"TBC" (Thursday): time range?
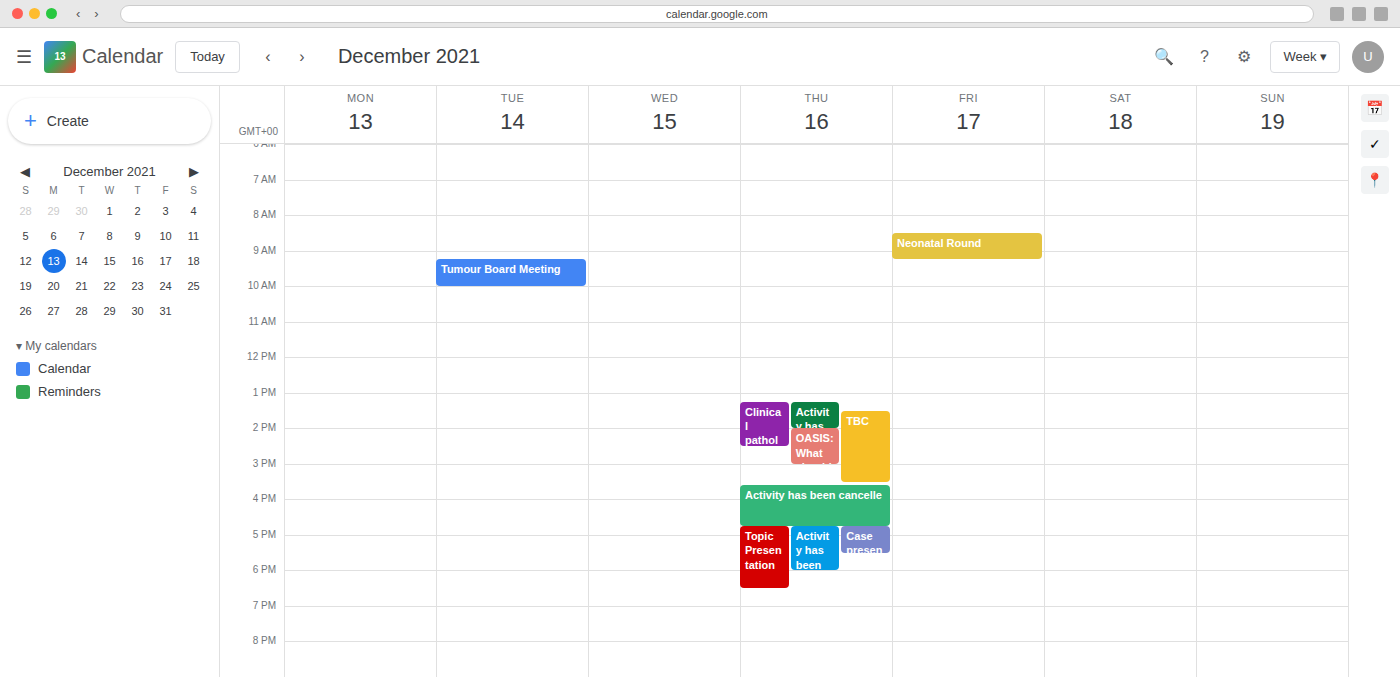
1:30 PM to 3:30 PM